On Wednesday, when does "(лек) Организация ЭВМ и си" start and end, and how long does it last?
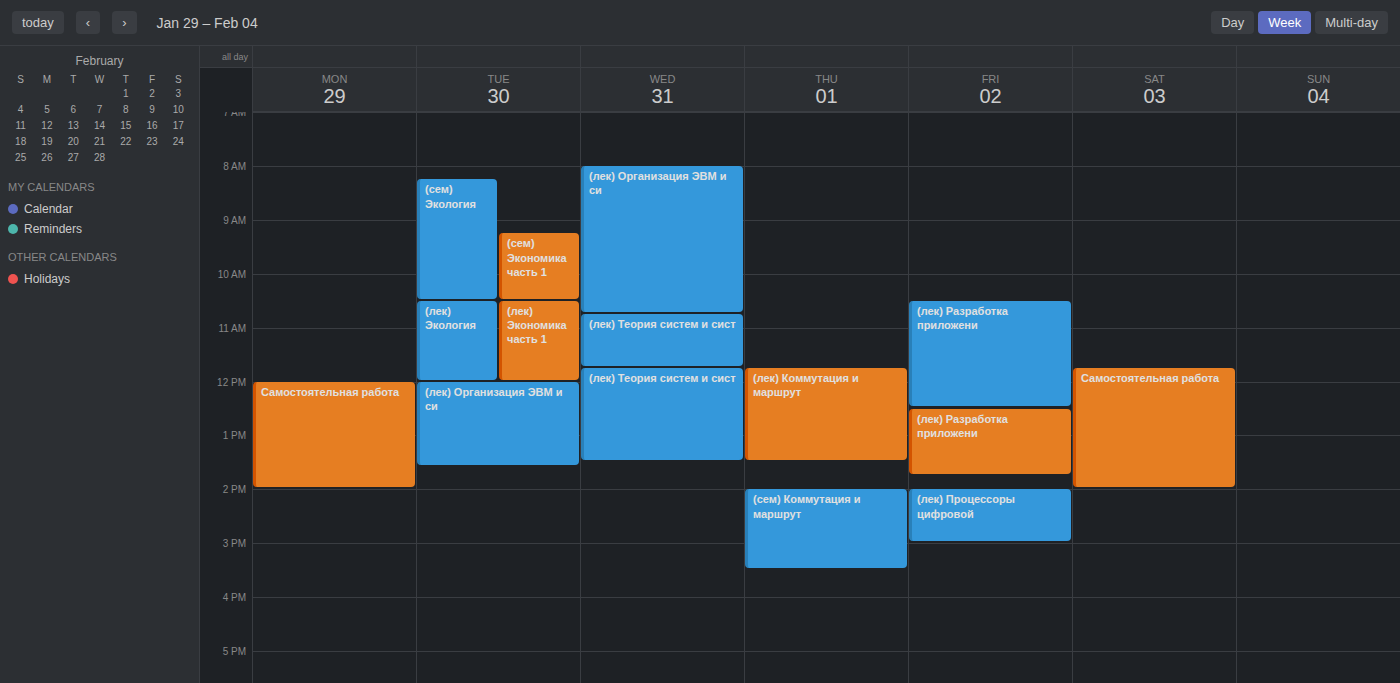
8:00 AM to 10:45 AM, 2 hours 45 minutes